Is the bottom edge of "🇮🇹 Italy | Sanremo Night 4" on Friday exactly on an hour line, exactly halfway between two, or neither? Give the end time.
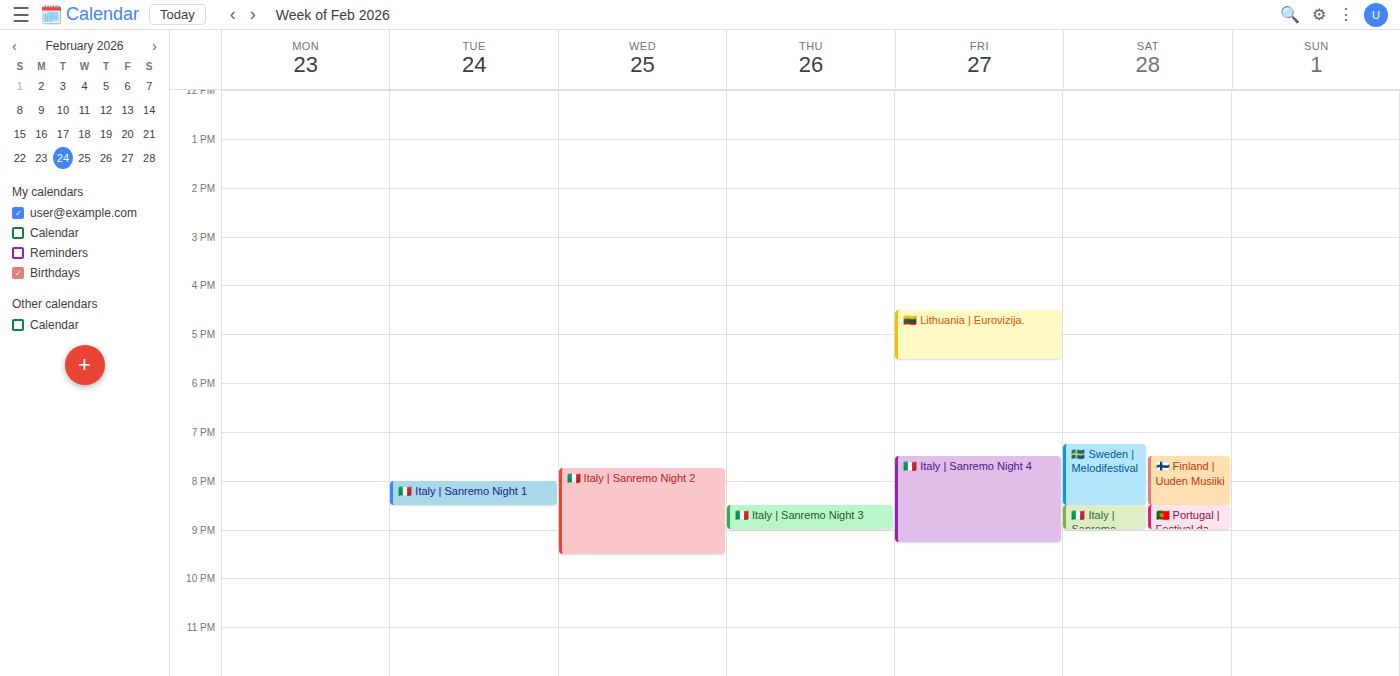
9:15 PM -- neither: a quarter of the way from the 9 PM line to the 10 PM line.